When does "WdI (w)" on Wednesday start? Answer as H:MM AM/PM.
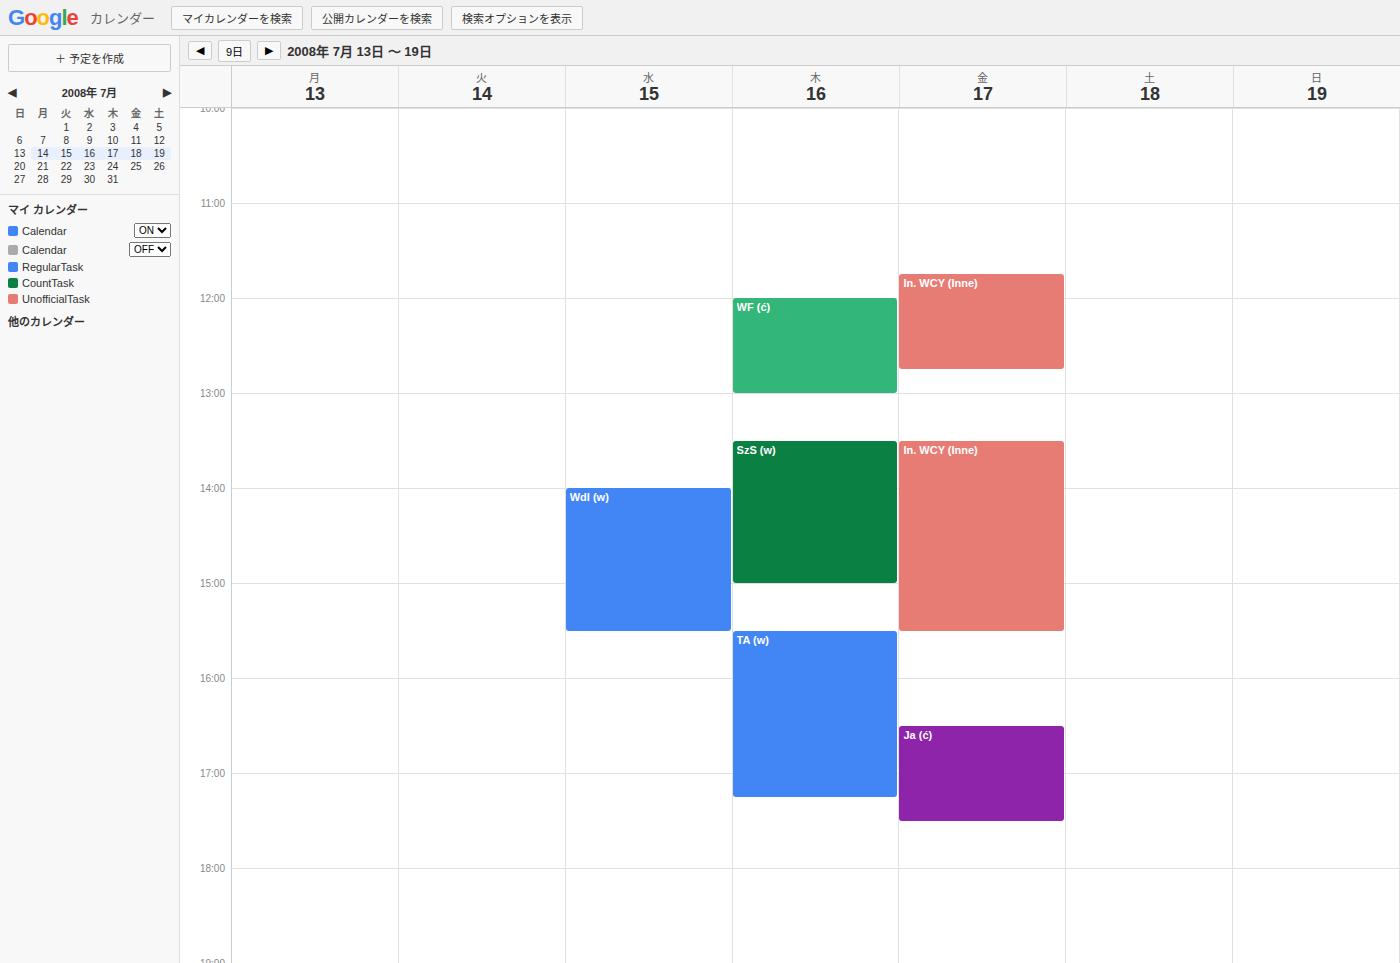
2:00 PM